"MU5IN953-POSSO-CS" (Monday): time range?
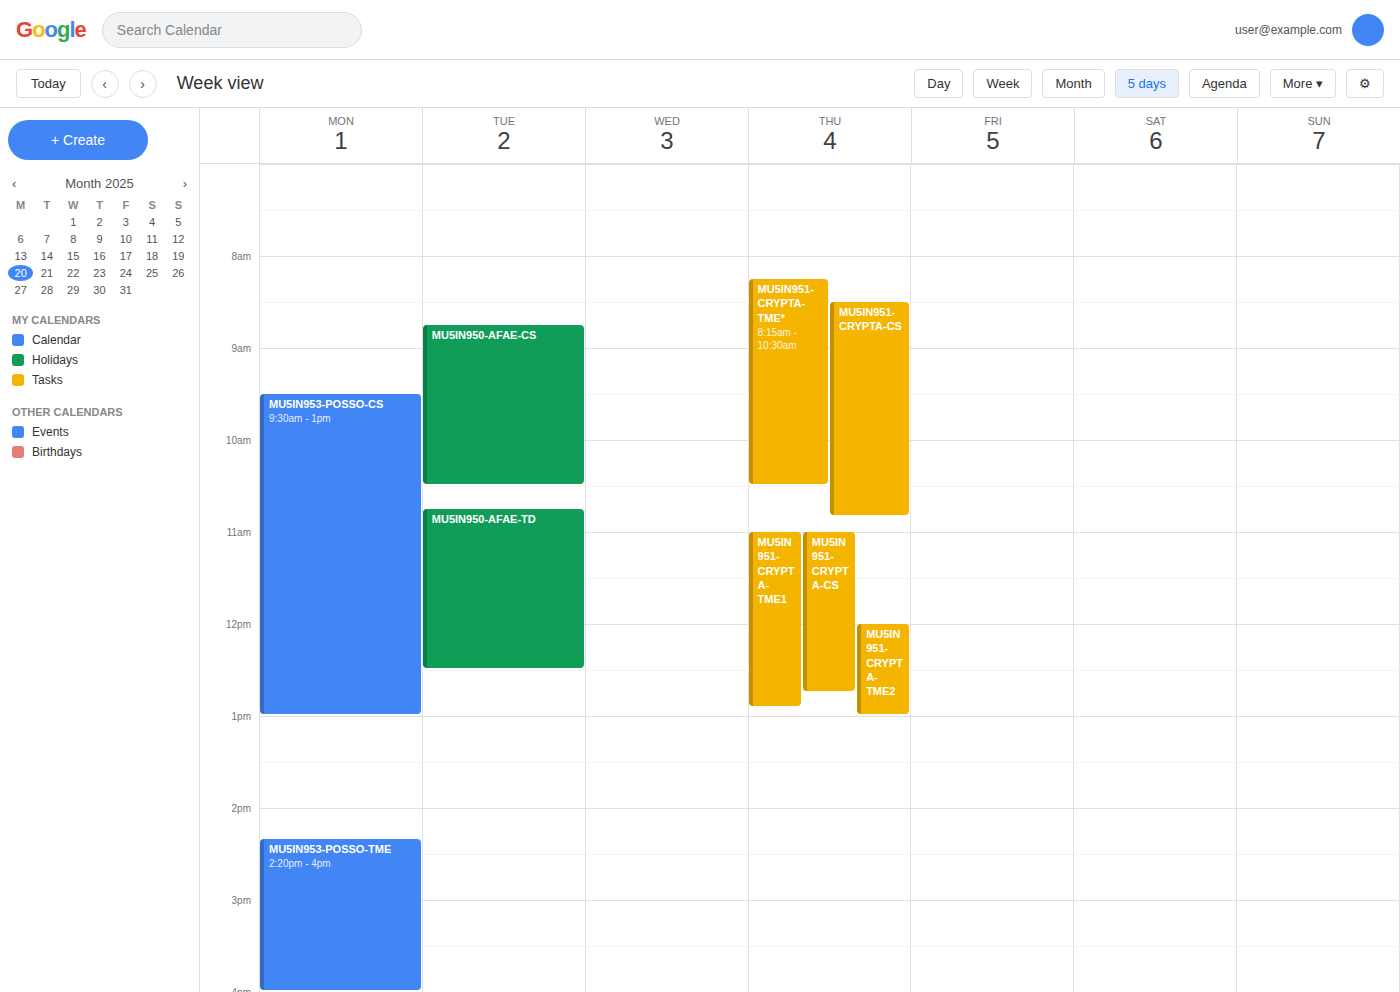
9:30 AM to 1:00 PM